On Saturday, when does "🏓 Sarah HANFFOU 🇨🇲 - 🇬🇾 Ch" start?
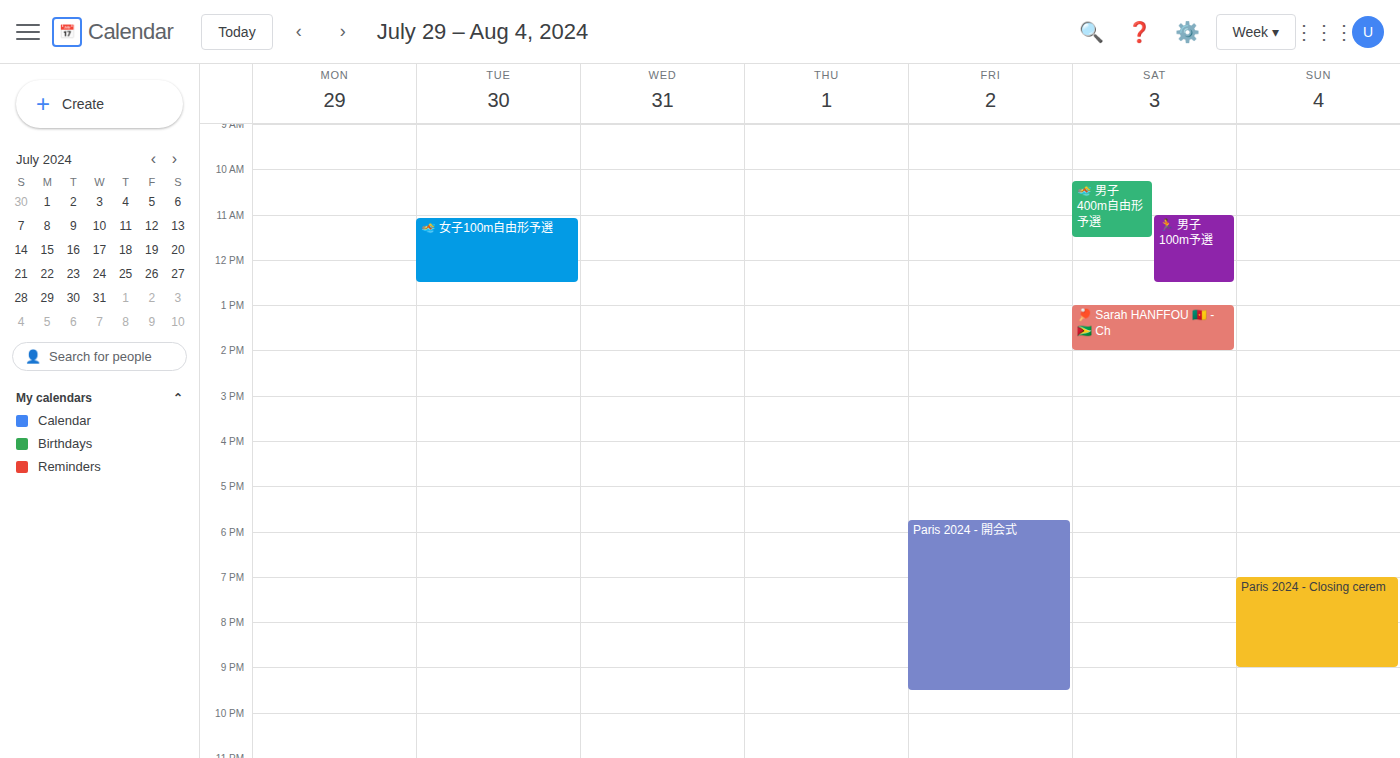
1:00 PM